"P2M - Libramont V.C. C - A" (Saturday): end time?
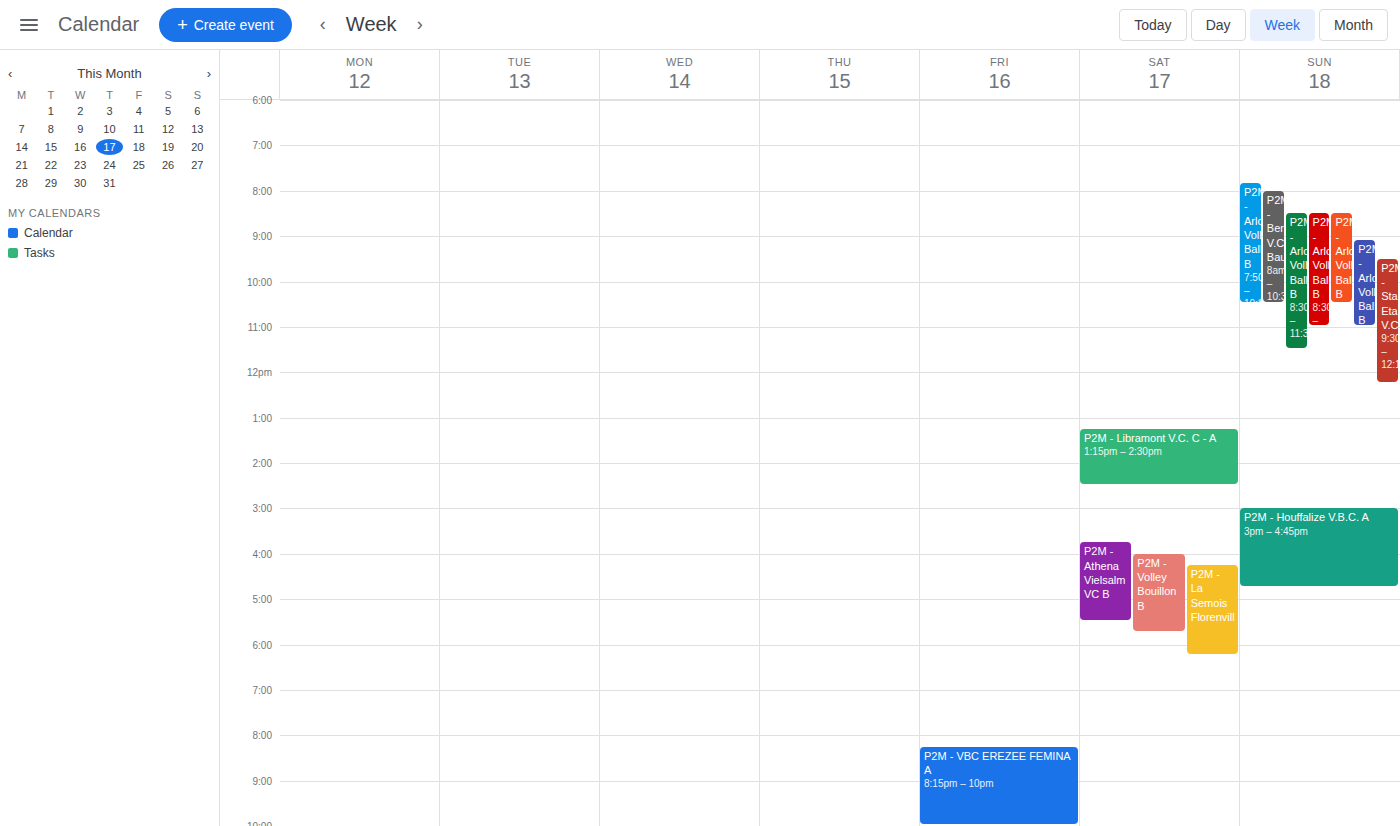
14:30